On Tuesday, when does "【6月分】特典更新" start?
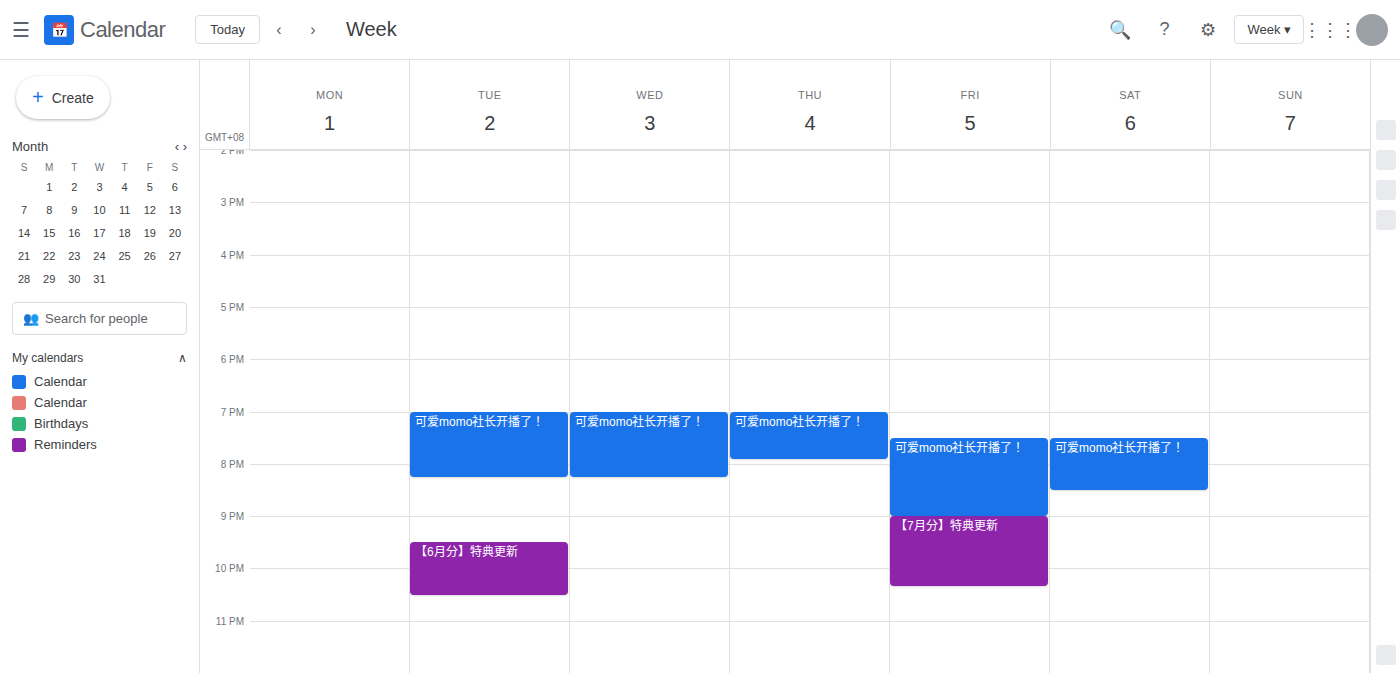
21:30